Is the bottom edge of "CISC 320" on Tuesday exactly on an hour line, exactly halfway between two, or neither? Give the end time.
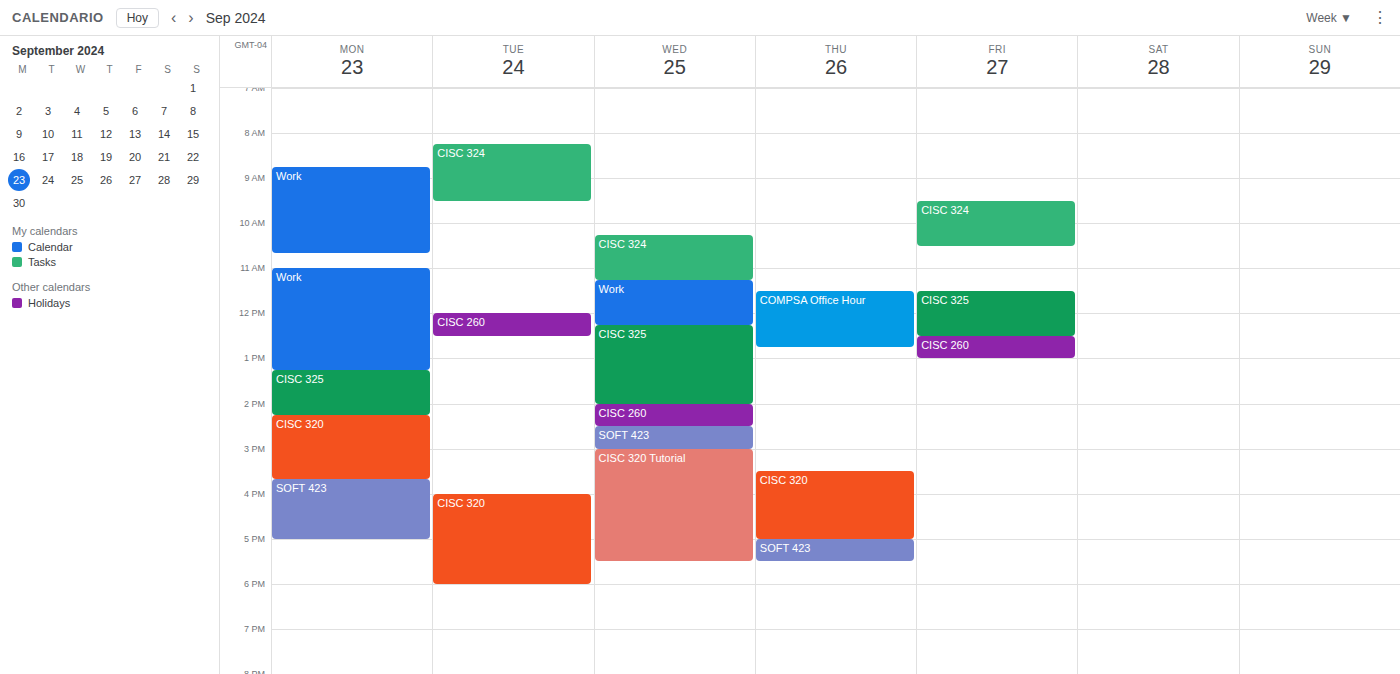
6:00 PM -- exactly on the 6 PM line.